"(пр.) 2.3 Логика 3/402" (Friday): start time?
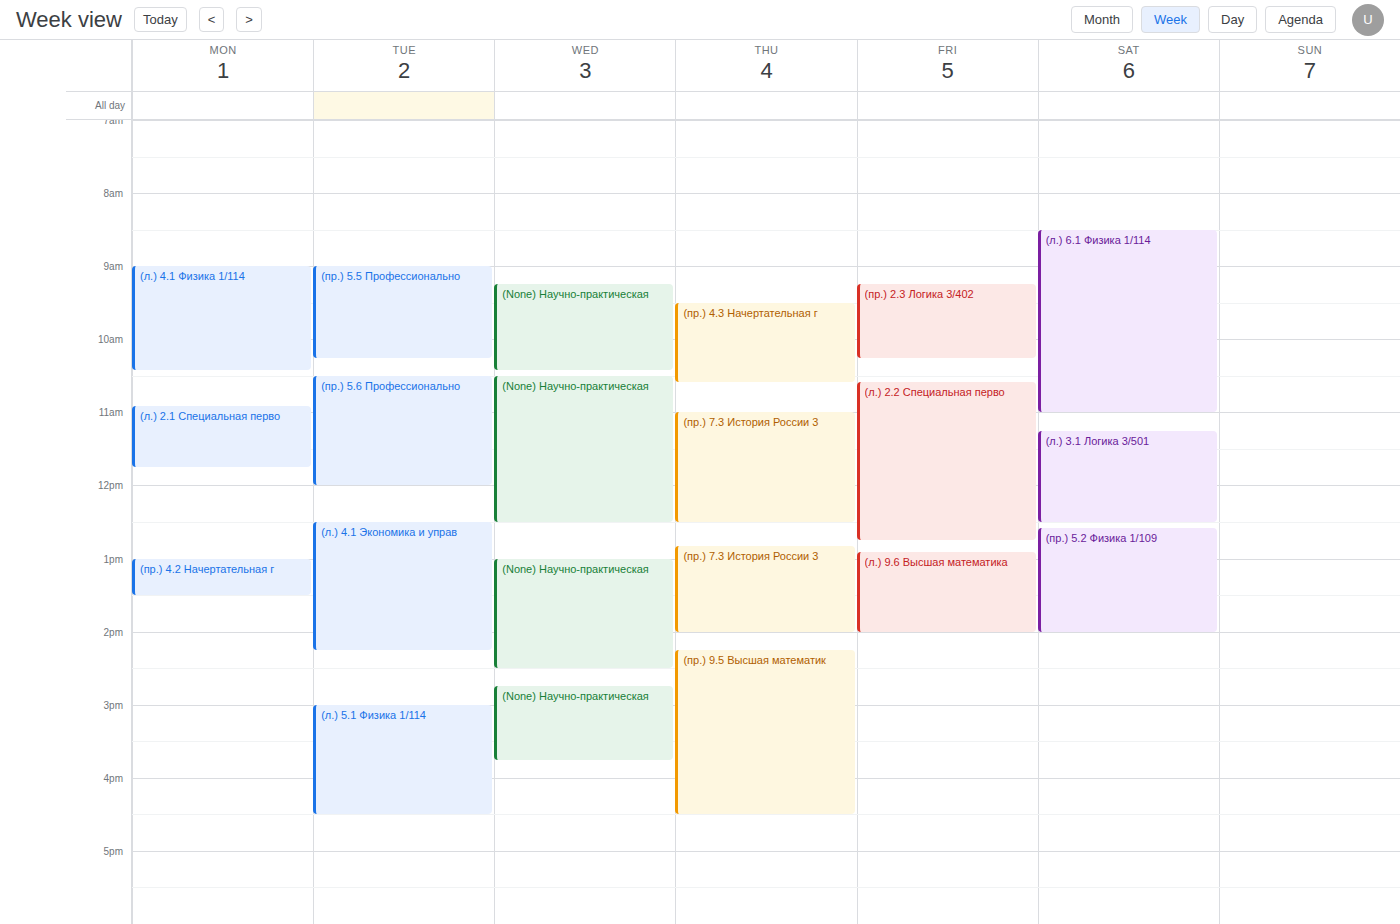
9:15 AM